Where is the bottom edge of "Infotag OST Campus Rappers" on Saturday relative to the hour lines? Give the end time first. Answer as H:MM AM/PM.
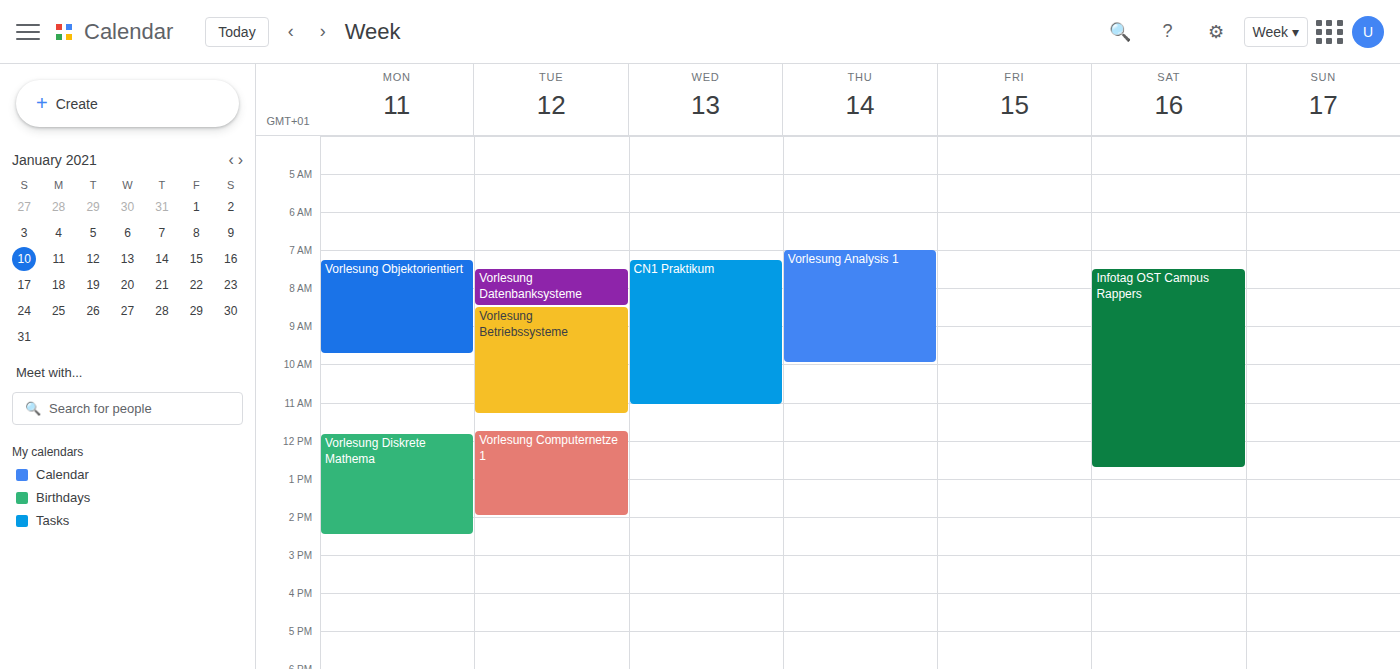
12:45 PM -- neither: three quarters of the way from the 12 PM line to the 1 PM line.